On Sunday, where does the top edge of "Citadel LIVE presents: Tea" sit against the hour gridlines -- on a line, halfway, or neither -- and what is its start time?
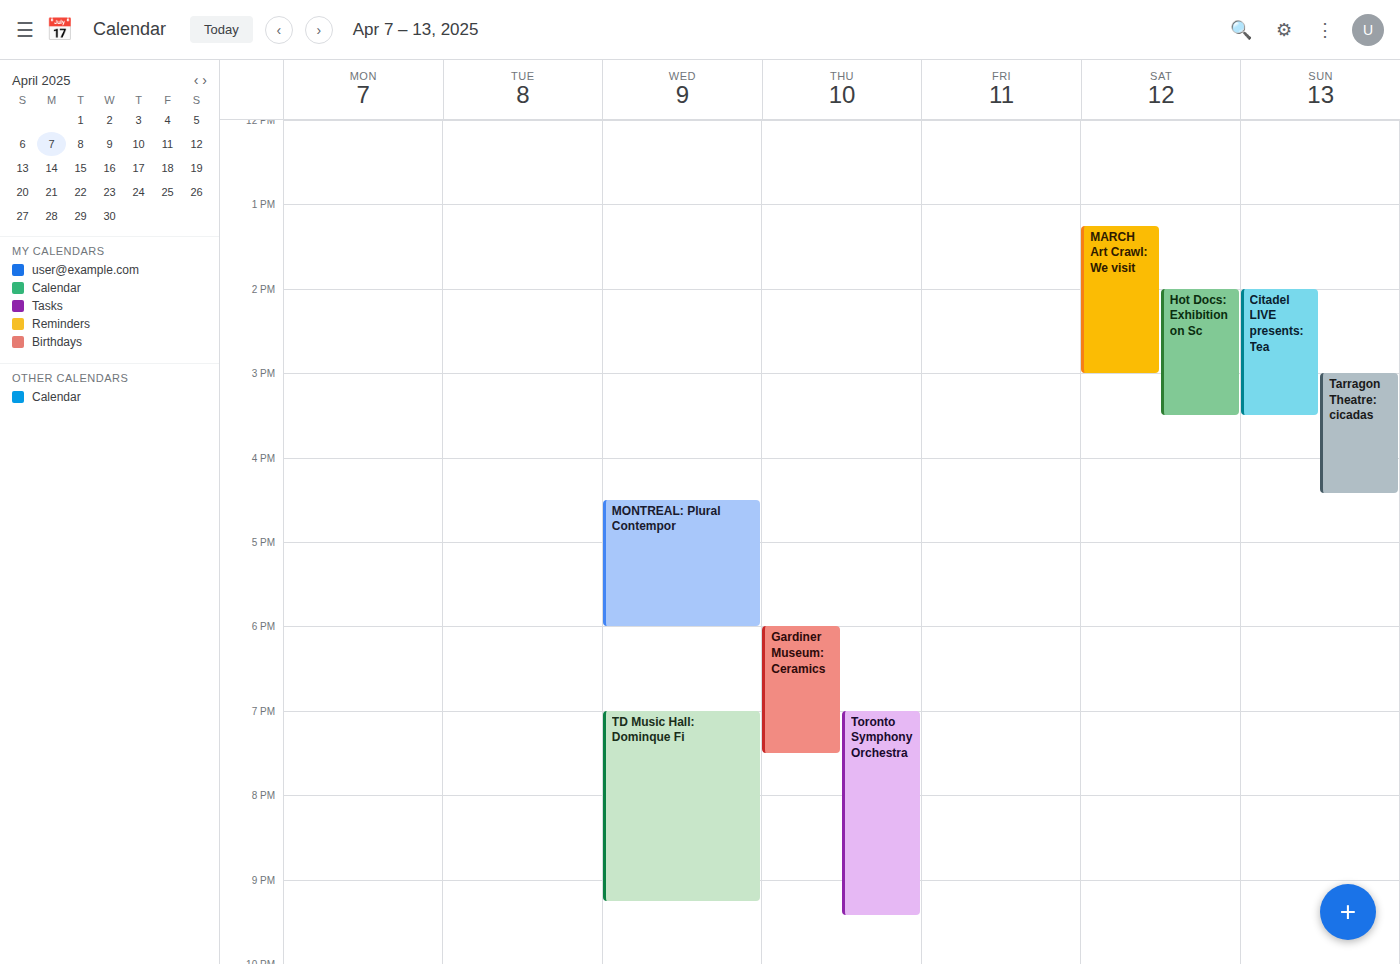
2:00 PM -- exactly on the 2 PM line.